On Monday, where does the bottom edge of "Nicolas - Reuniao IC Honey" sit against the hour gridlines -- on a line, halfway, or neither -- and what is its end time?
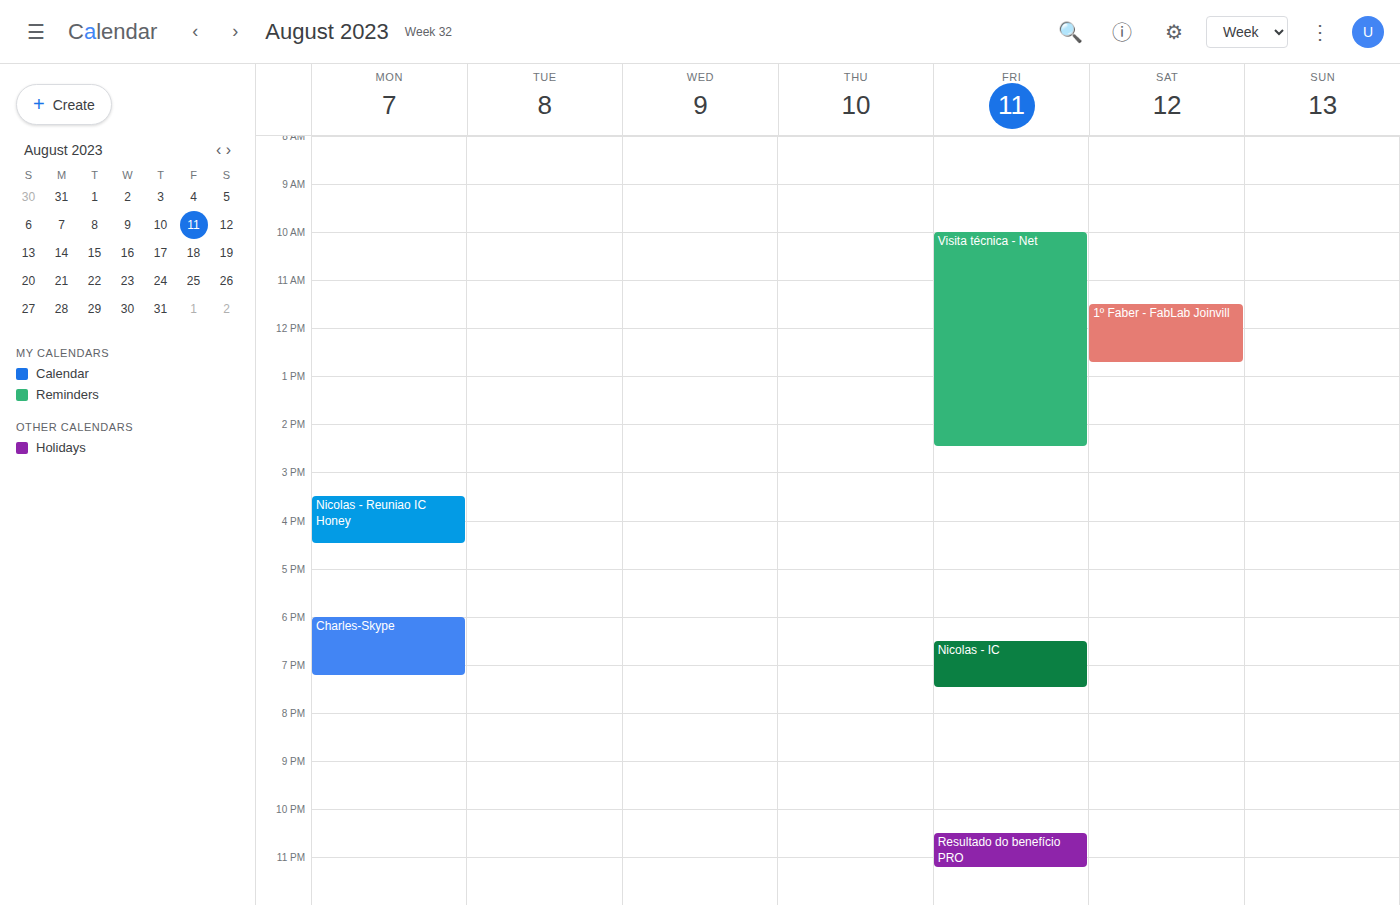
4:30 PM -- halfway between the 4 PM and 5 PM lines.